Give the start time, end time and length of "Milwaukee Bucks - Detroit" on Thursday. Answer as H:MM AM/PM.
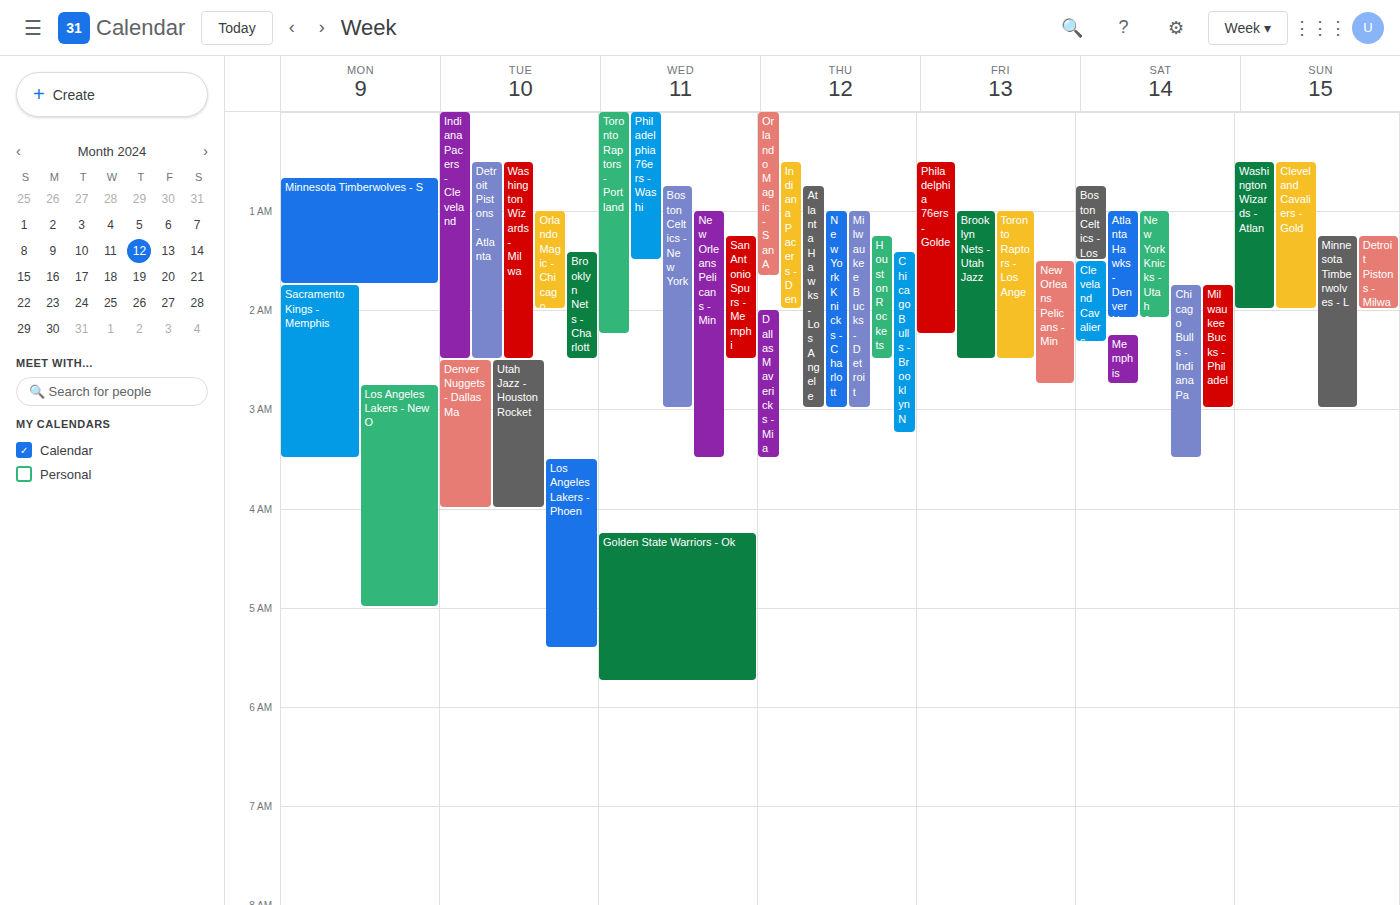
1:00 AM to 3:00 AM, 2 hours